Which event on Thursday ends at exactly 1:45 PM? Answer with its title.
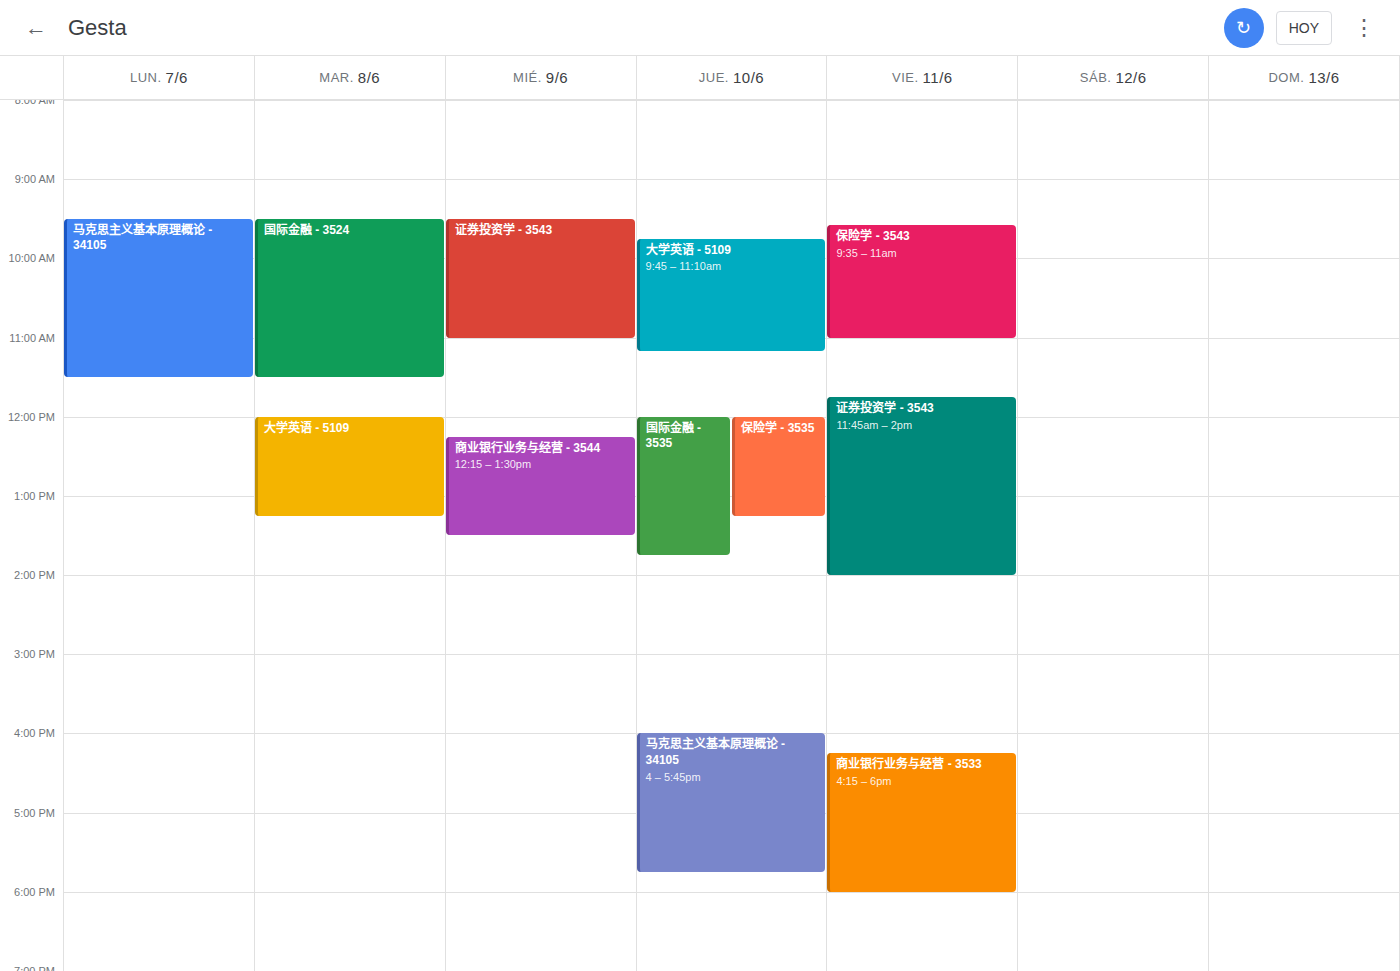
"国际金融 - 3535"